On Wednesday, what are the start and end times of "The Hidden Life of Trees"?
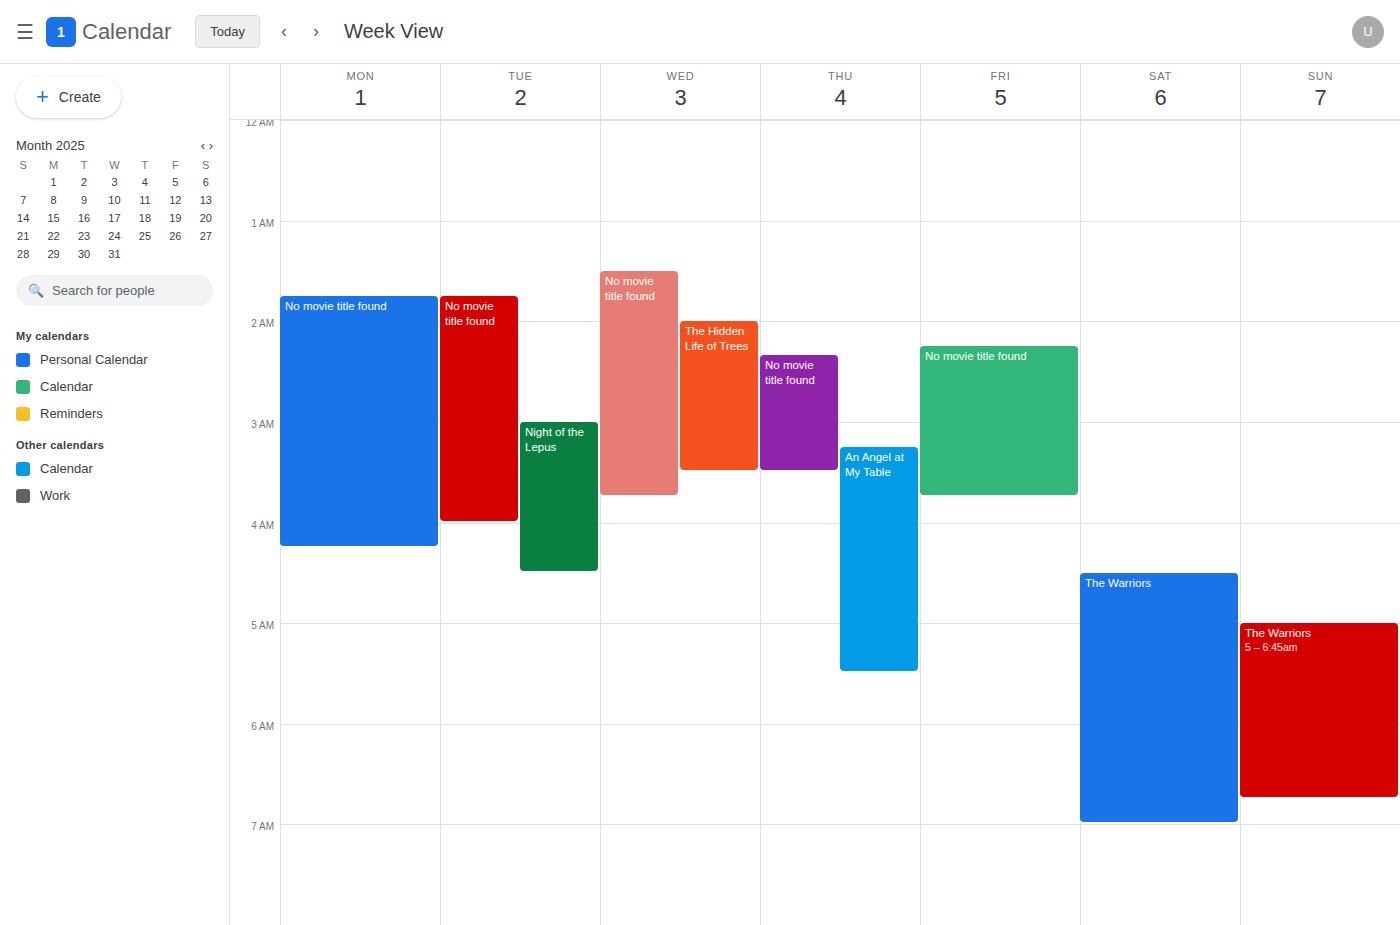
2:00 AM to 3:30 AM